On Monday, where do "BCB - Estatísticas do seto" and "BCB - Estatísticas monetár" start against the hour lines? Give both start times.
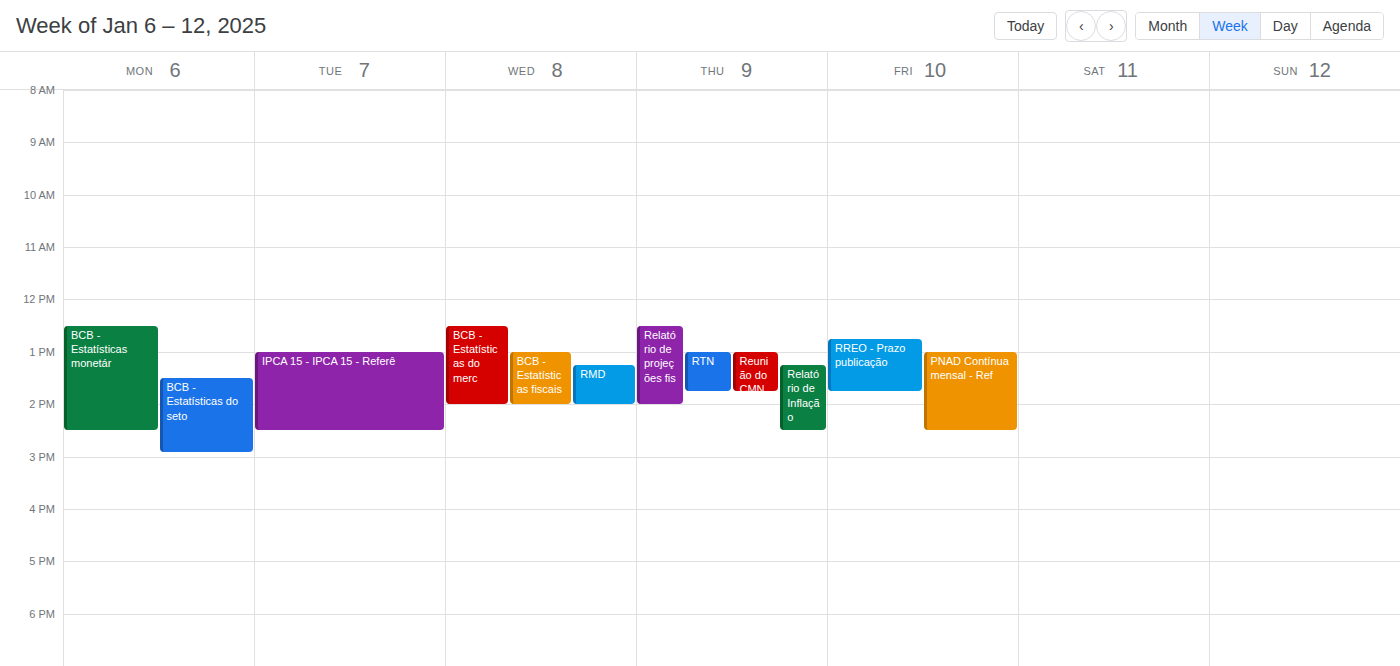
"BCB - Estatísticas do seto": 1:30 PM, halfway between the 1 PM and 2 PM lines. "BCB - Estatísticas monetár": 12:30 PM, halfway between the 12 PM and 1 PM lines.